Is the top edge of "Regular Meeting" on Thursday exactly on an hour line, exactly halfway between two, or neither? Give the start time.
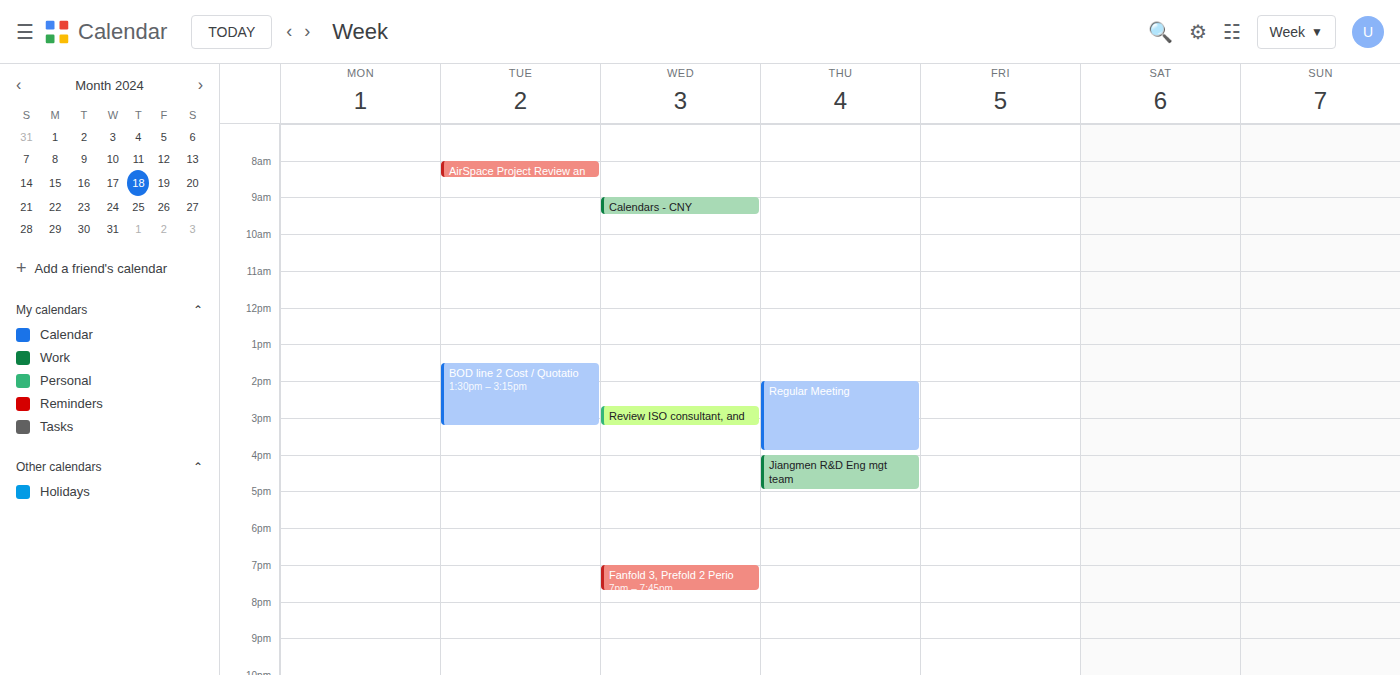
2:00 PM -- exactly on the 2 PM line.